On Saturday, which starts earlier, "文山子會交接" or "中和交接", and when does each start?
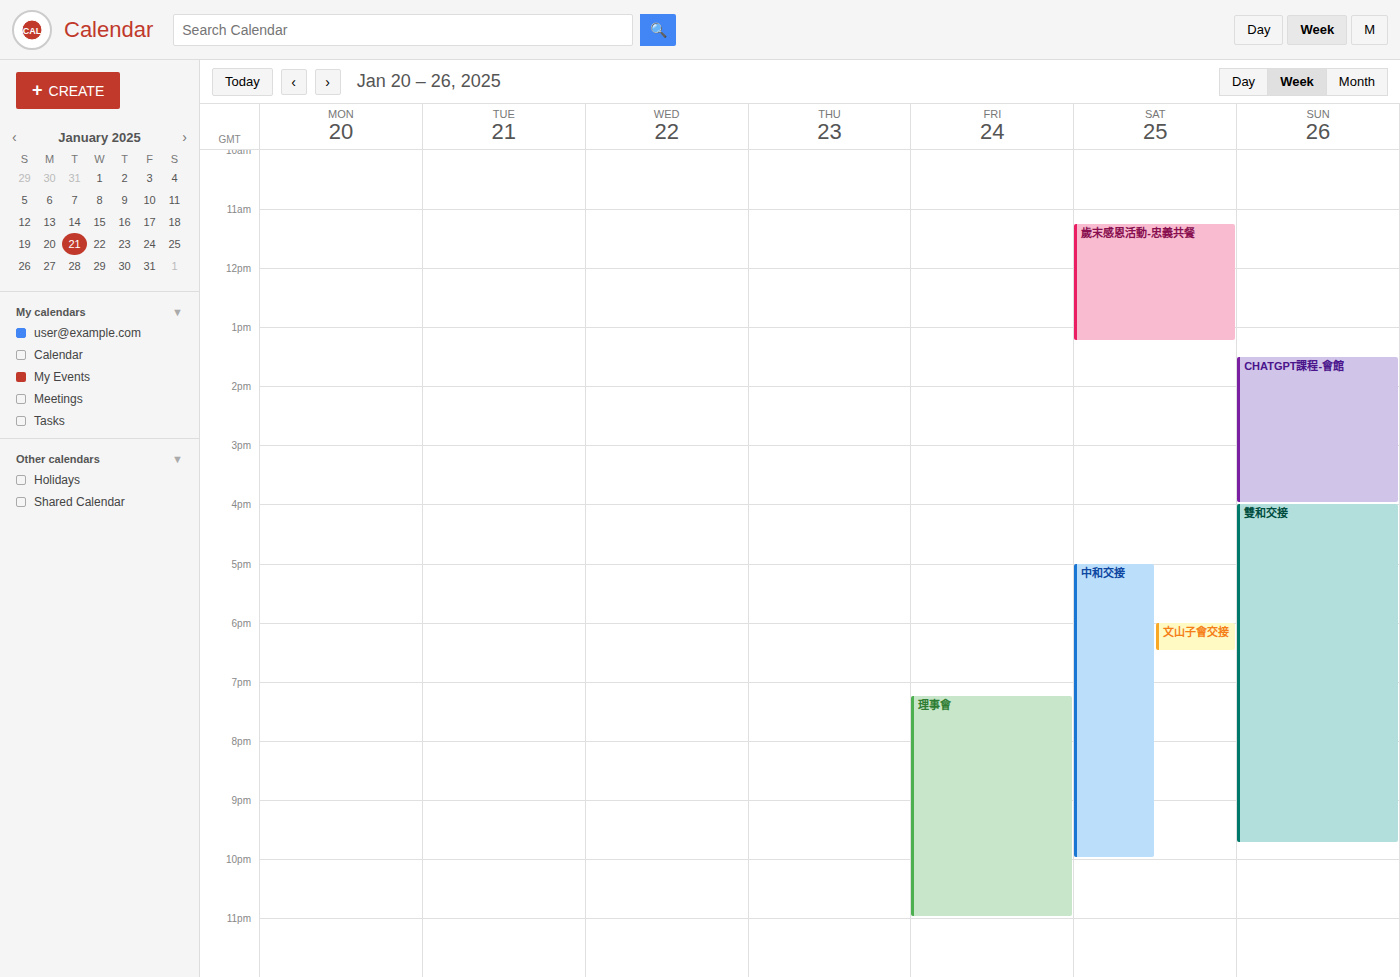
"中和交接" 5:00 PM; "文山子會交接" 6:00 PM.